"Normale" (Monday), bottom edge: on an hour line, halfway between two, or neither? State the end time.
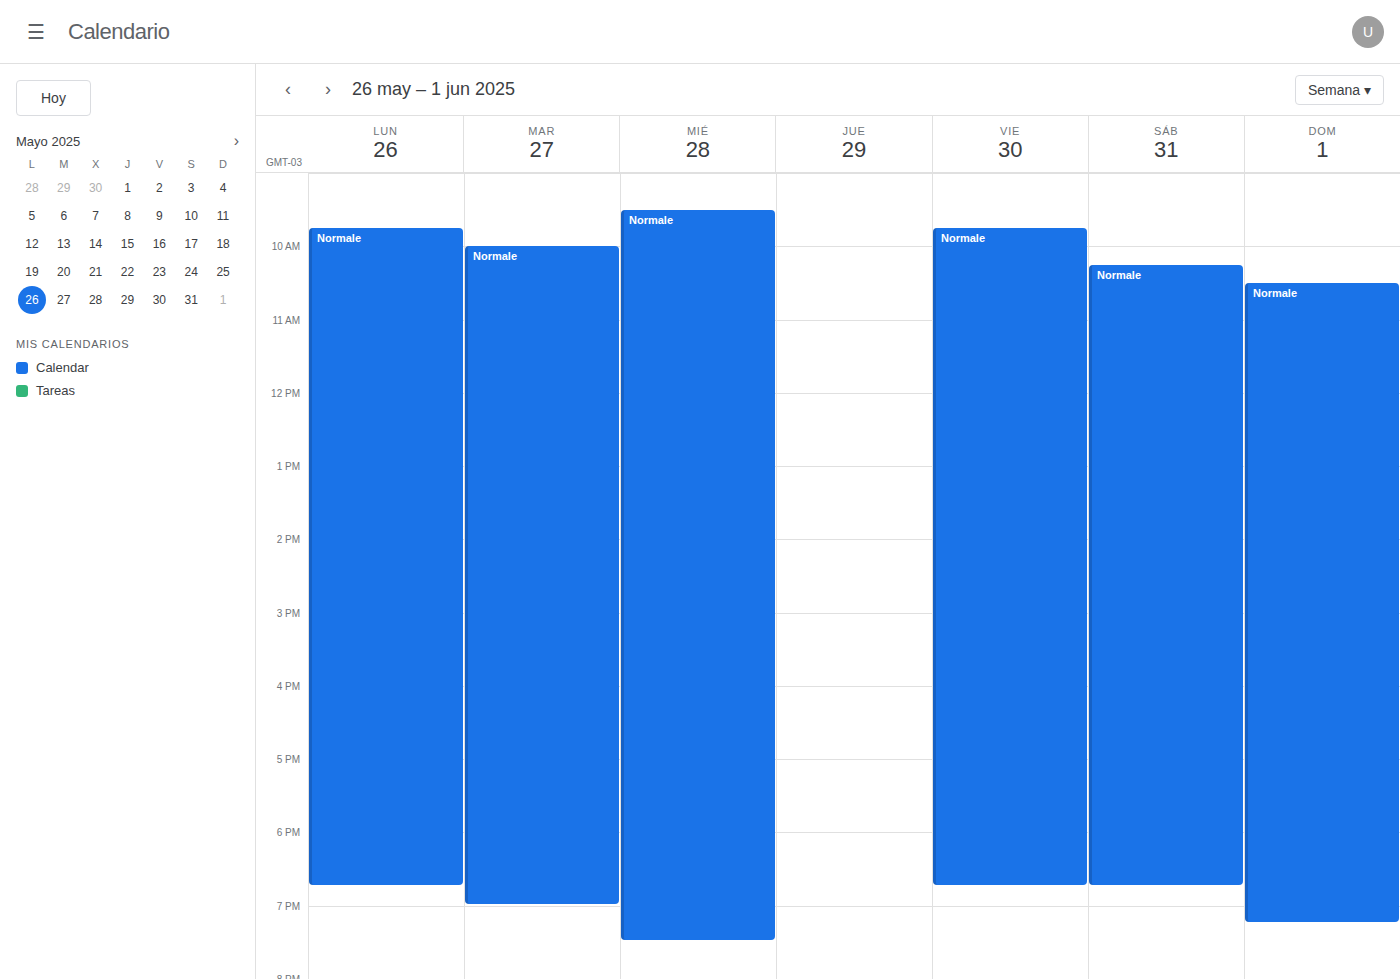
6:45 PM -- neither: three quarters of the way from the 6 PM line to the 7 PM line.